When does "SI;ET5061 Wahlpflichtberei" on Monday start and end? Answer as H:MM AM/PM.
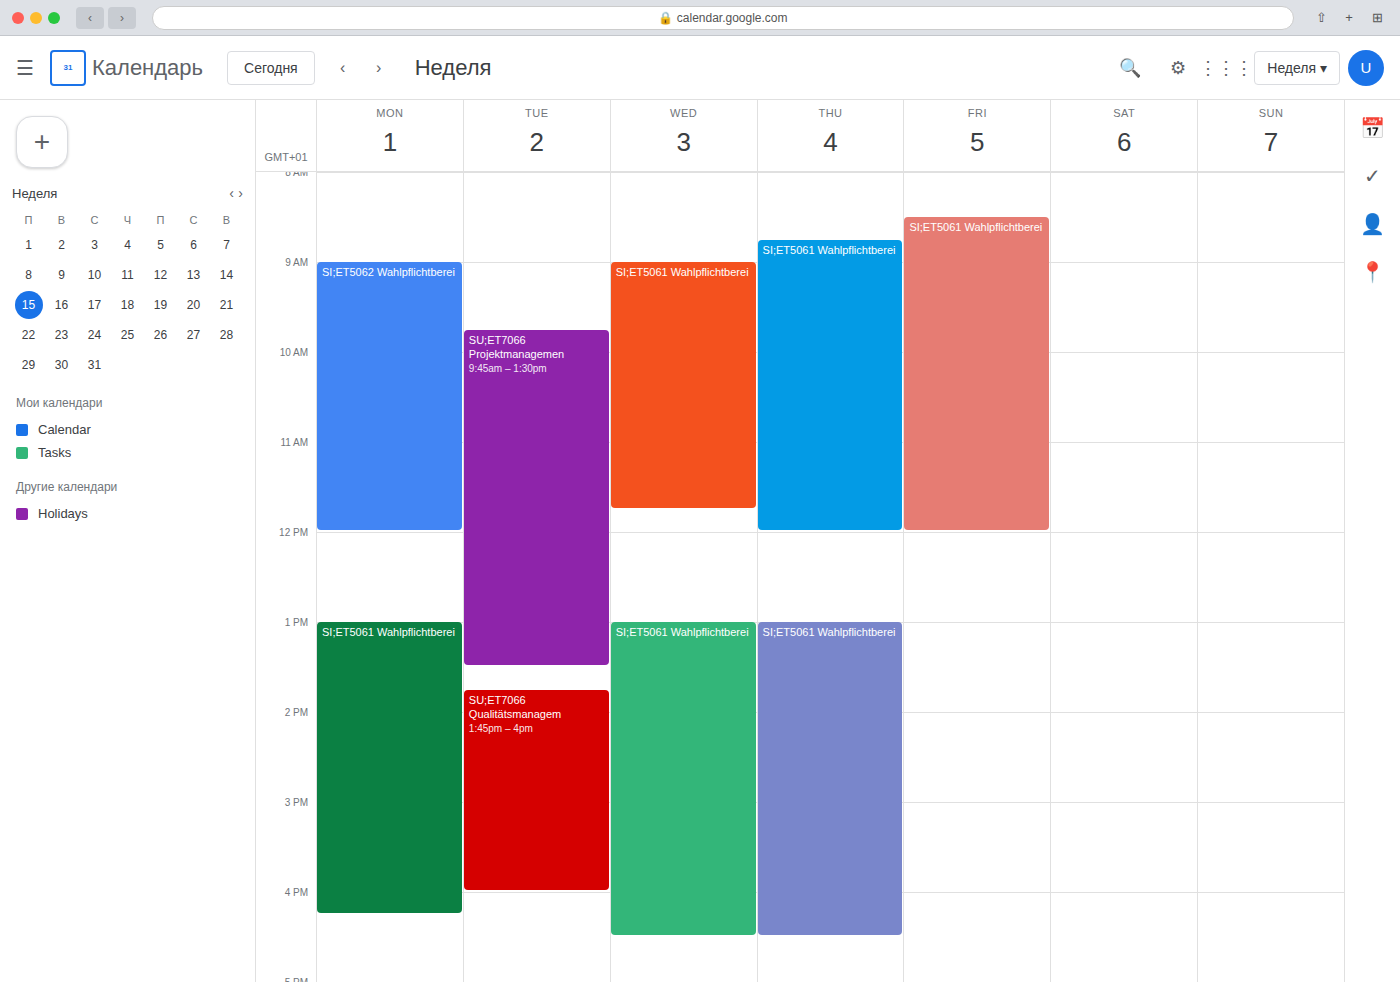
1:00 PM to 4:15 PM